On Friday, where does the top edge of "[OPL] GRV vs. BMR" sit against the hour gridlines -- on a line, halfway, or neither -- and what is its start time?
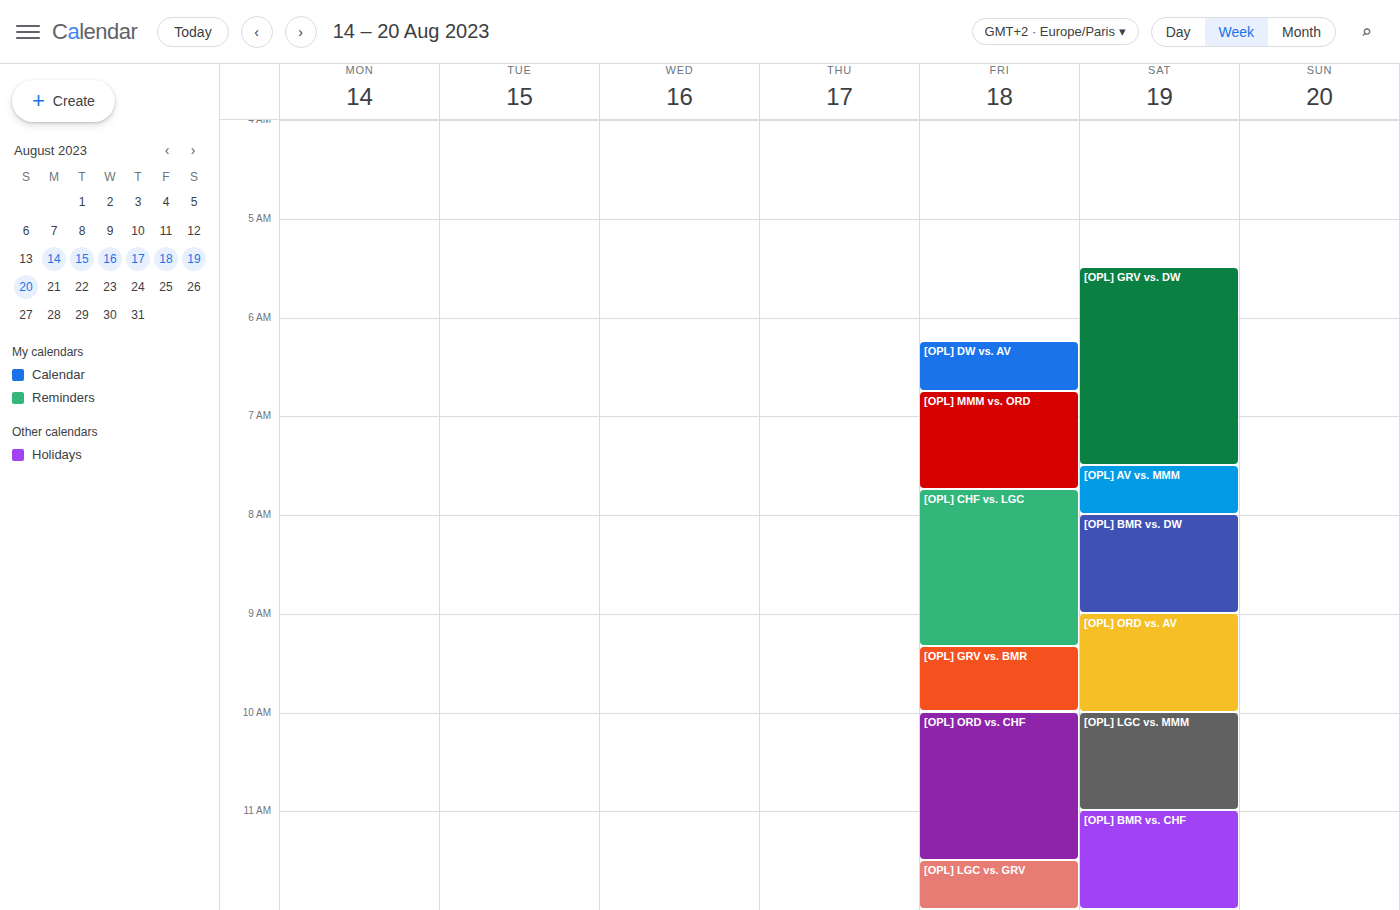
9:20 AM -- neither: 20 minutes below the 9 AM line and 40 minutes above the 10 AM line.